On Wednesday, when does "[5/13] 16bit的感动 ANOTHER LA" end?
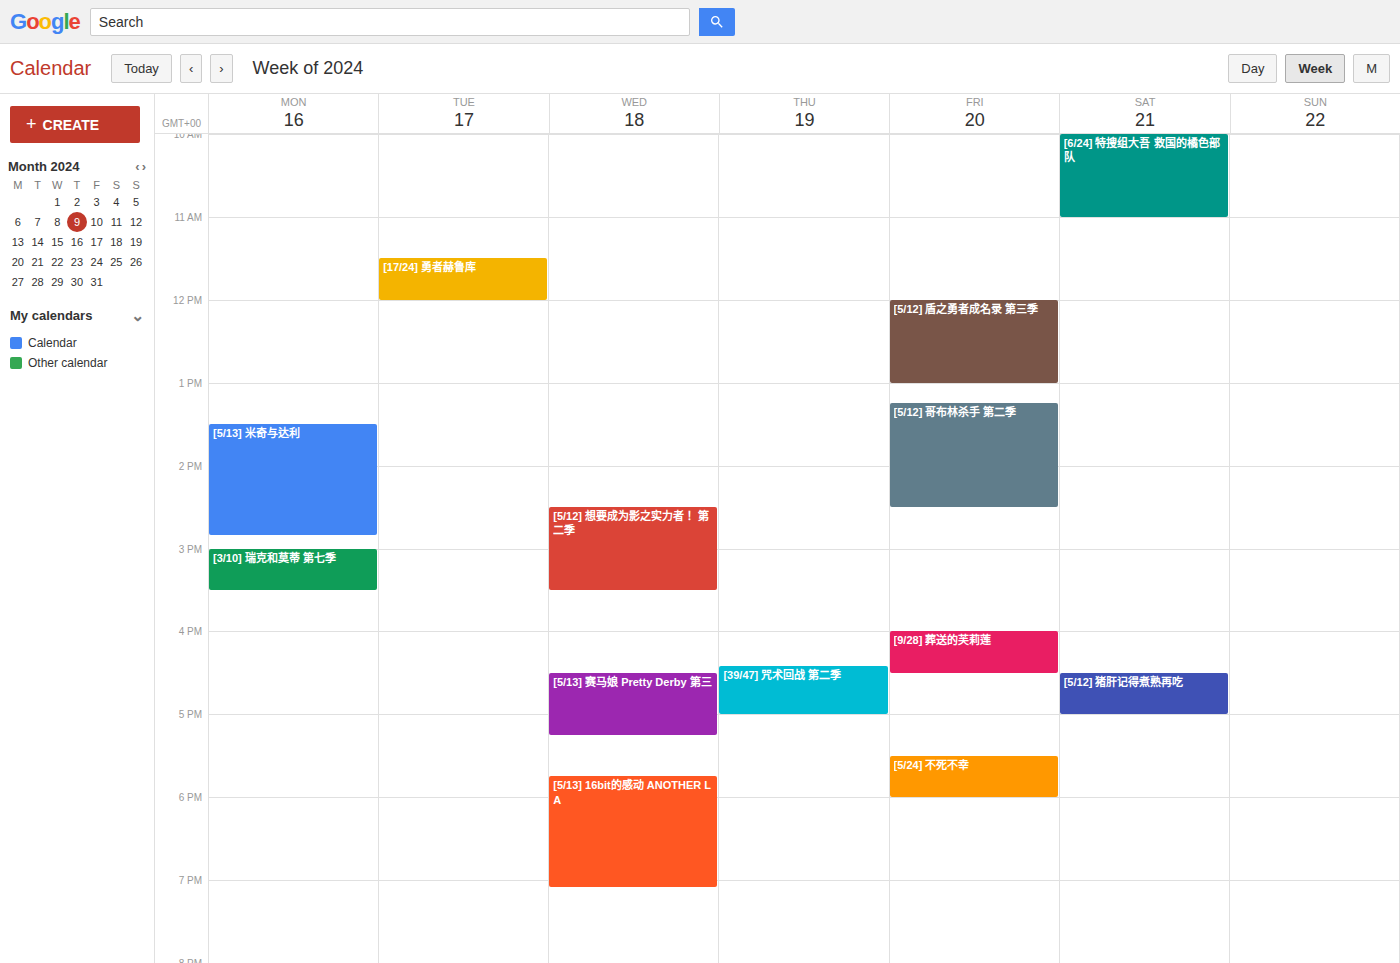
7:05 PM